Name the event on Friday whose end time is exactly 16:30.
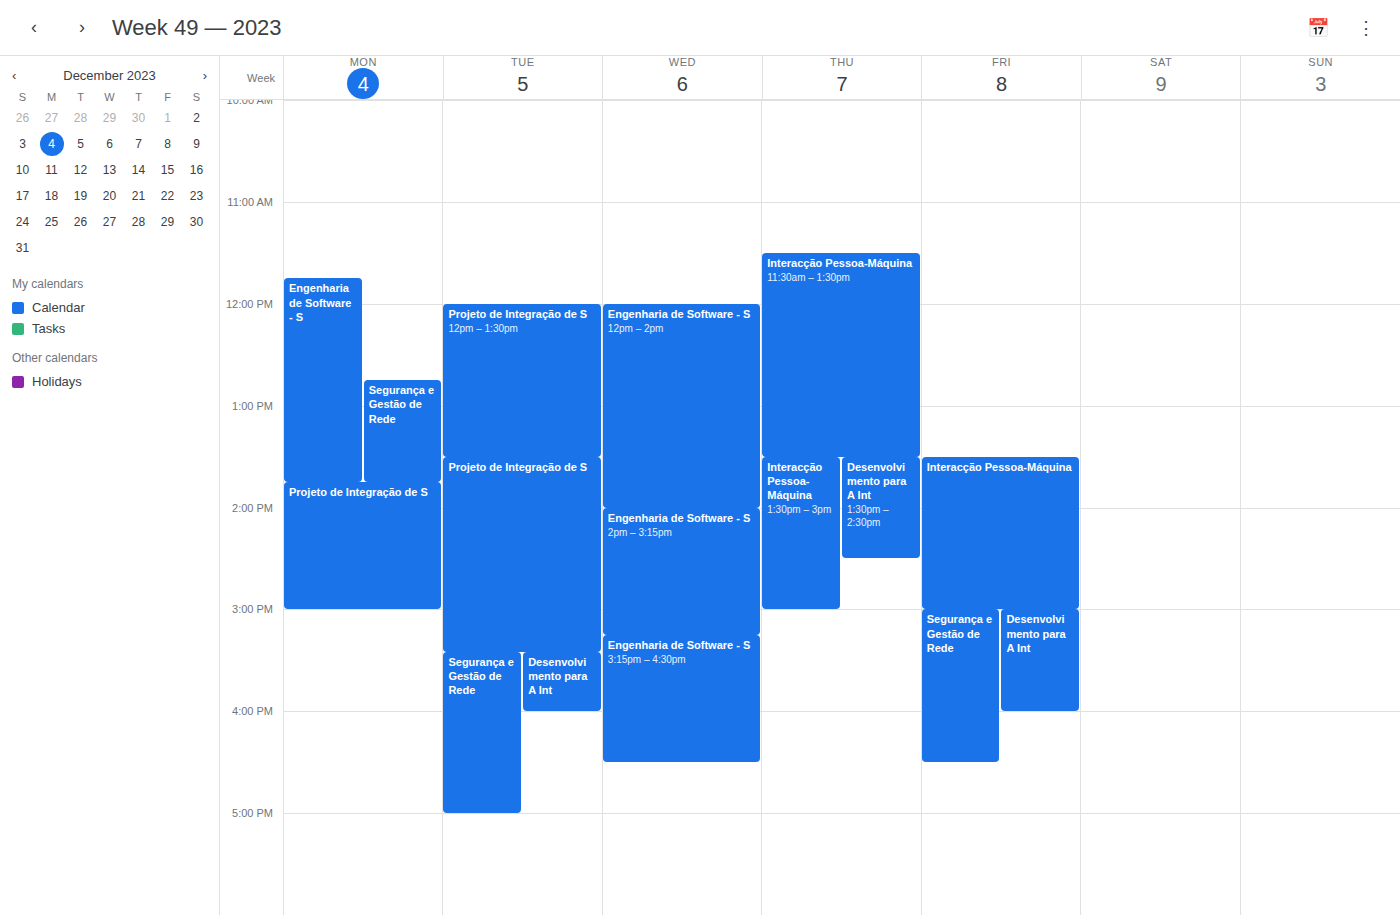
"Segurança e Gestão de Rede"